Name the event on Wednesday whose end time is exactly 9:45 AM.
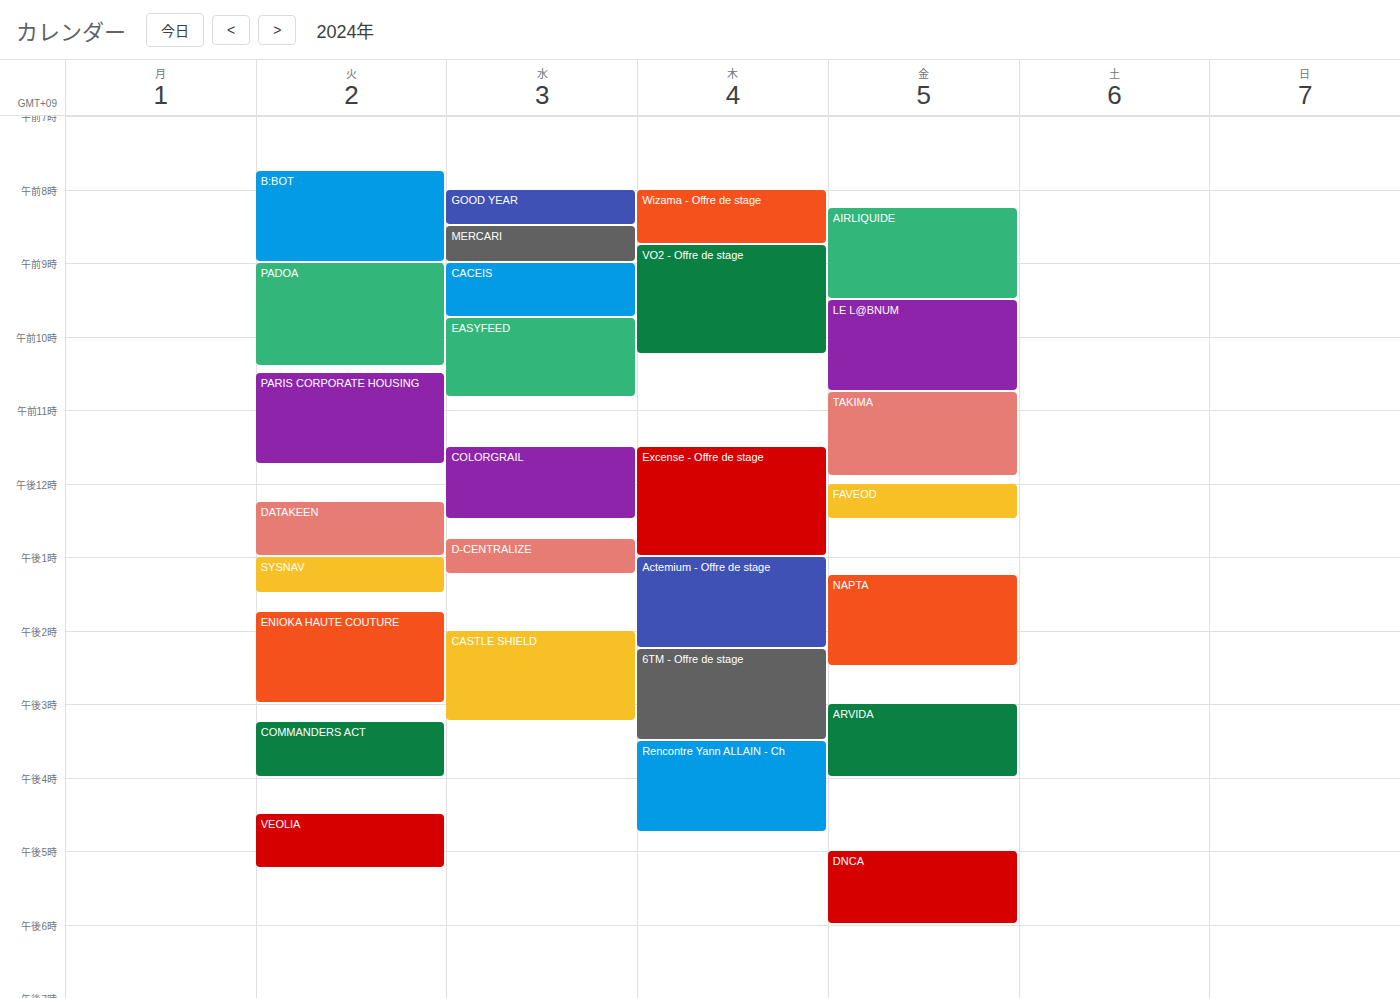
"CACEIS"